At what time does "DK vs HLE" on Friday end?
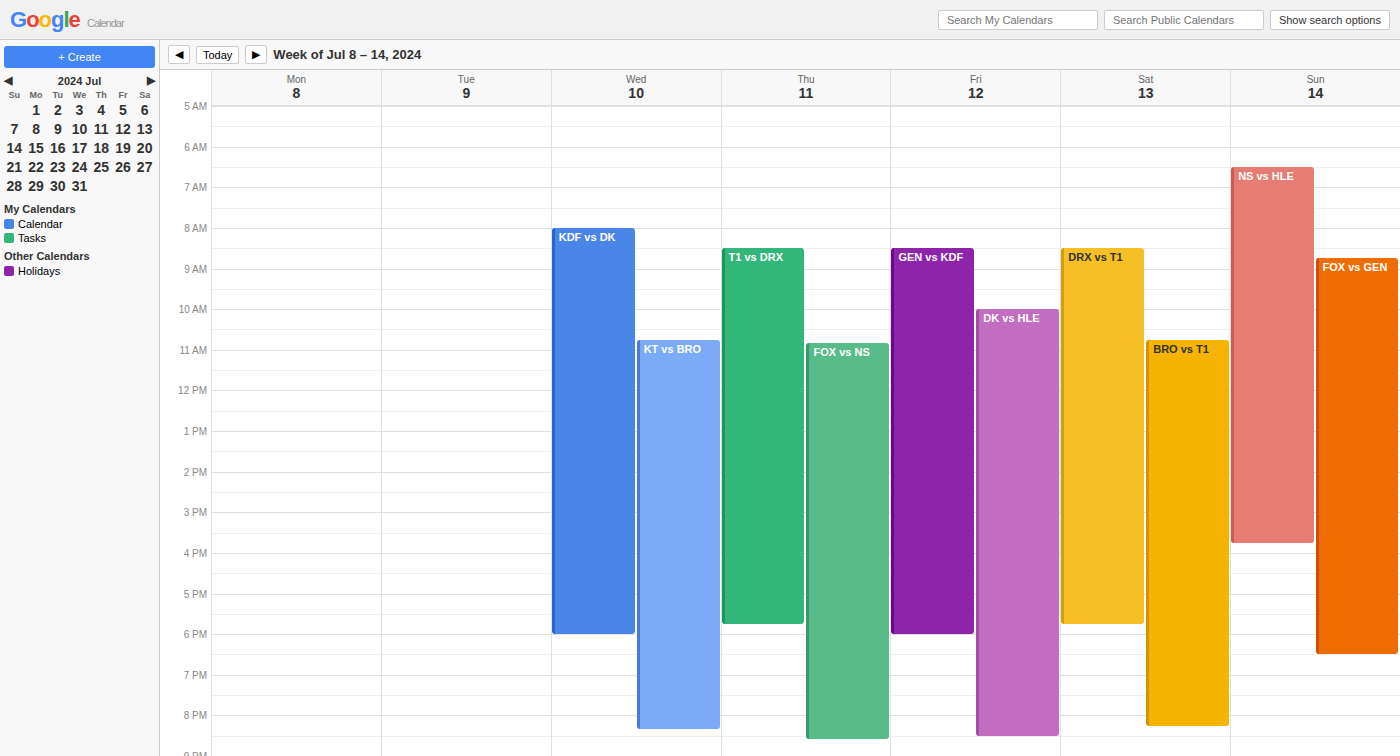
8:30 PM